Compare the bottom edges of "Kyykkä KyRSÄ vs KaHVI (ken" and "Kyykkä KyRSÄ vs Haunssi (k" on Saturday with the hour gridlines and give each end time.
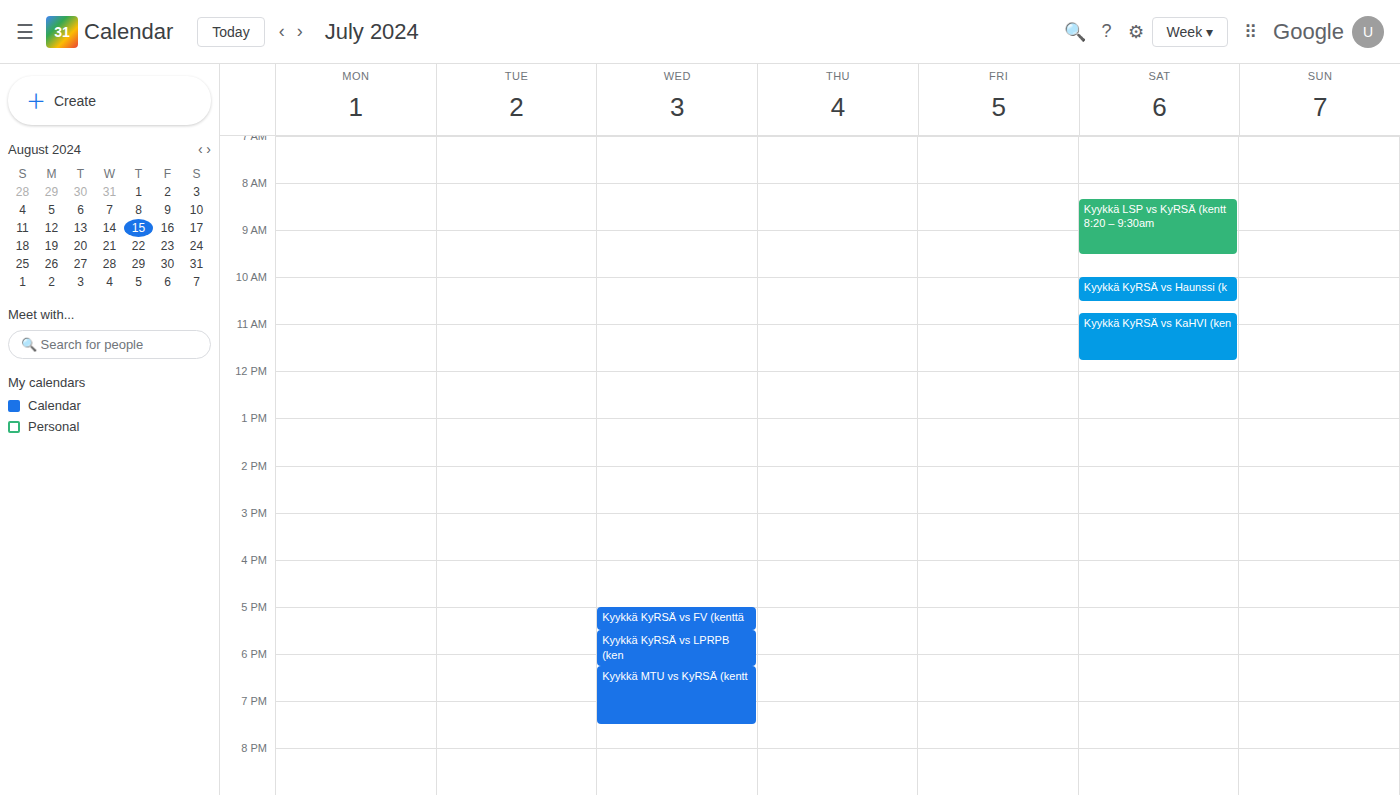
"Kyykkä KyRSÄ vs KaHVI (ken": 11:45, neither: three quarters of the way from the 11:00 line to the 12:00 line. "Kyykkä KyRSÄ vs Haunssi (k": 10:30, halfway between the 10:00 and 11:00 lines.